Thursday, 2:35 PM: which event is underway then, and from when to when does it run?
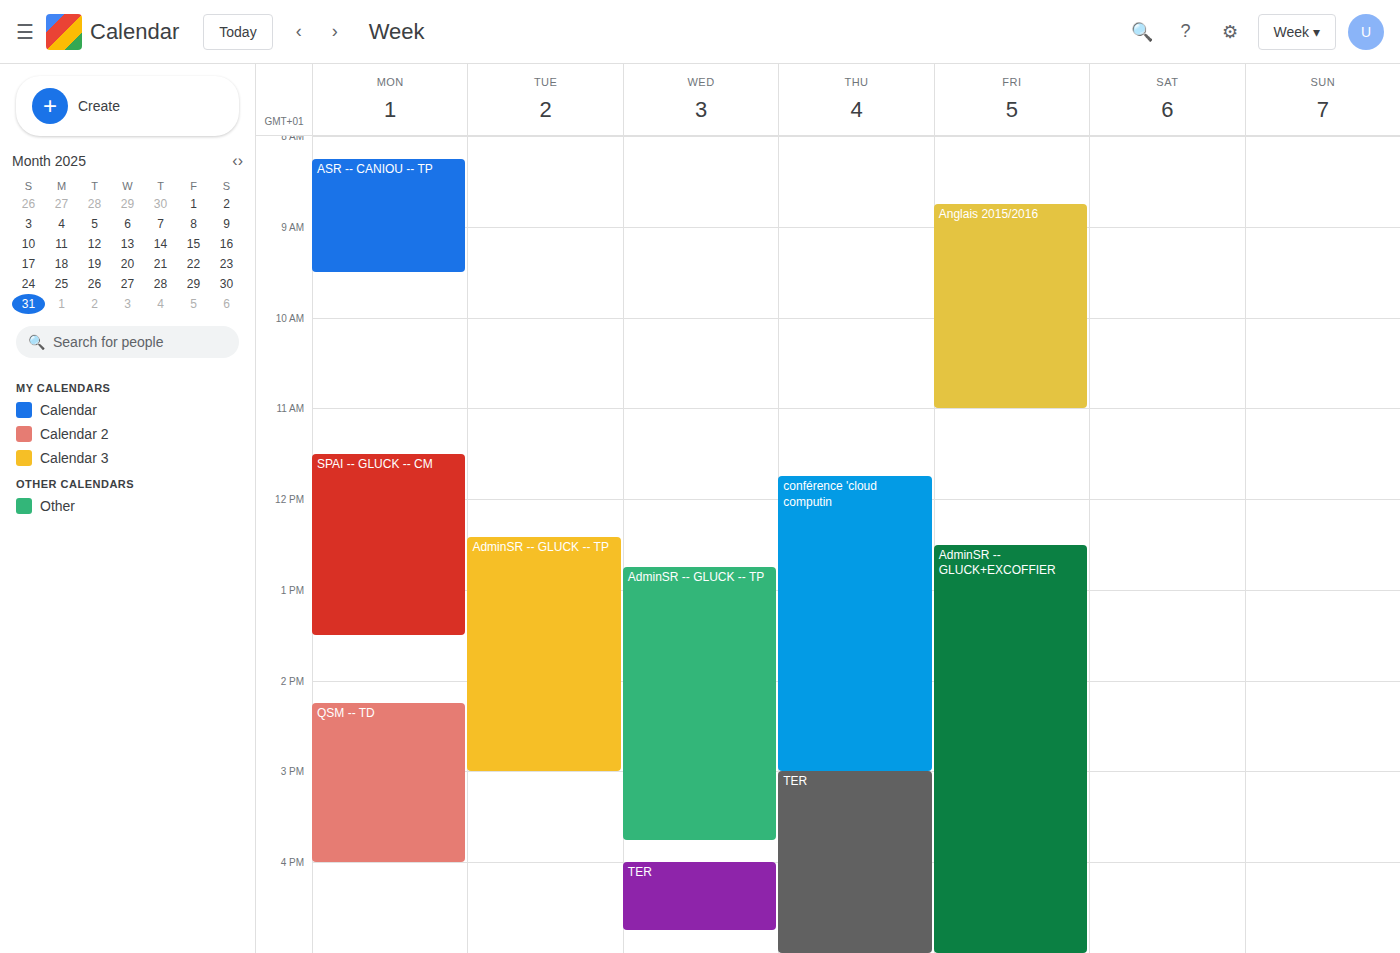
"conférence 'cloud computin", 11:45 AM to 3:00 PM